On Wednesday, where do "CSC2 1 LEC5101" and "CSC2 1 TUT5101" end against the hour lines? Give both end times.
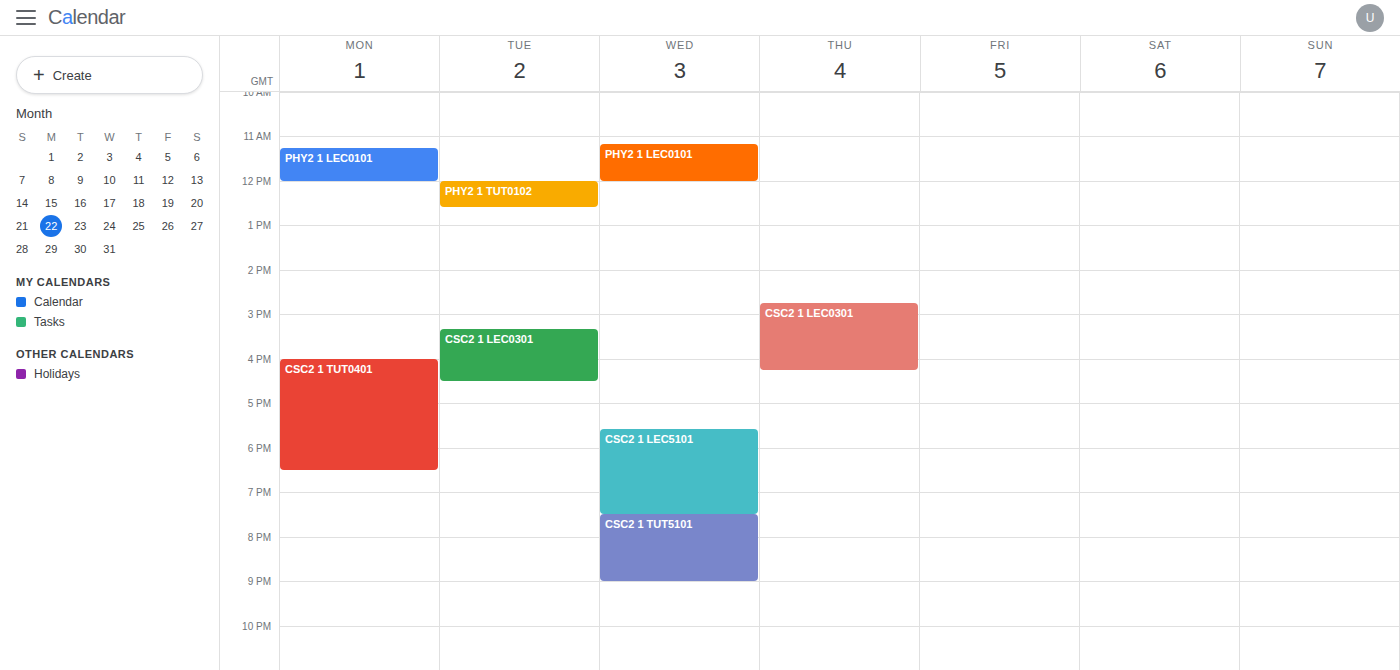
"CSC2 1 LEC5101": 19:30, halfway between the 19:00 and 20:00 lines. "CSC2 1 TUT5101": 21:00, exactly on the 21:00 line.